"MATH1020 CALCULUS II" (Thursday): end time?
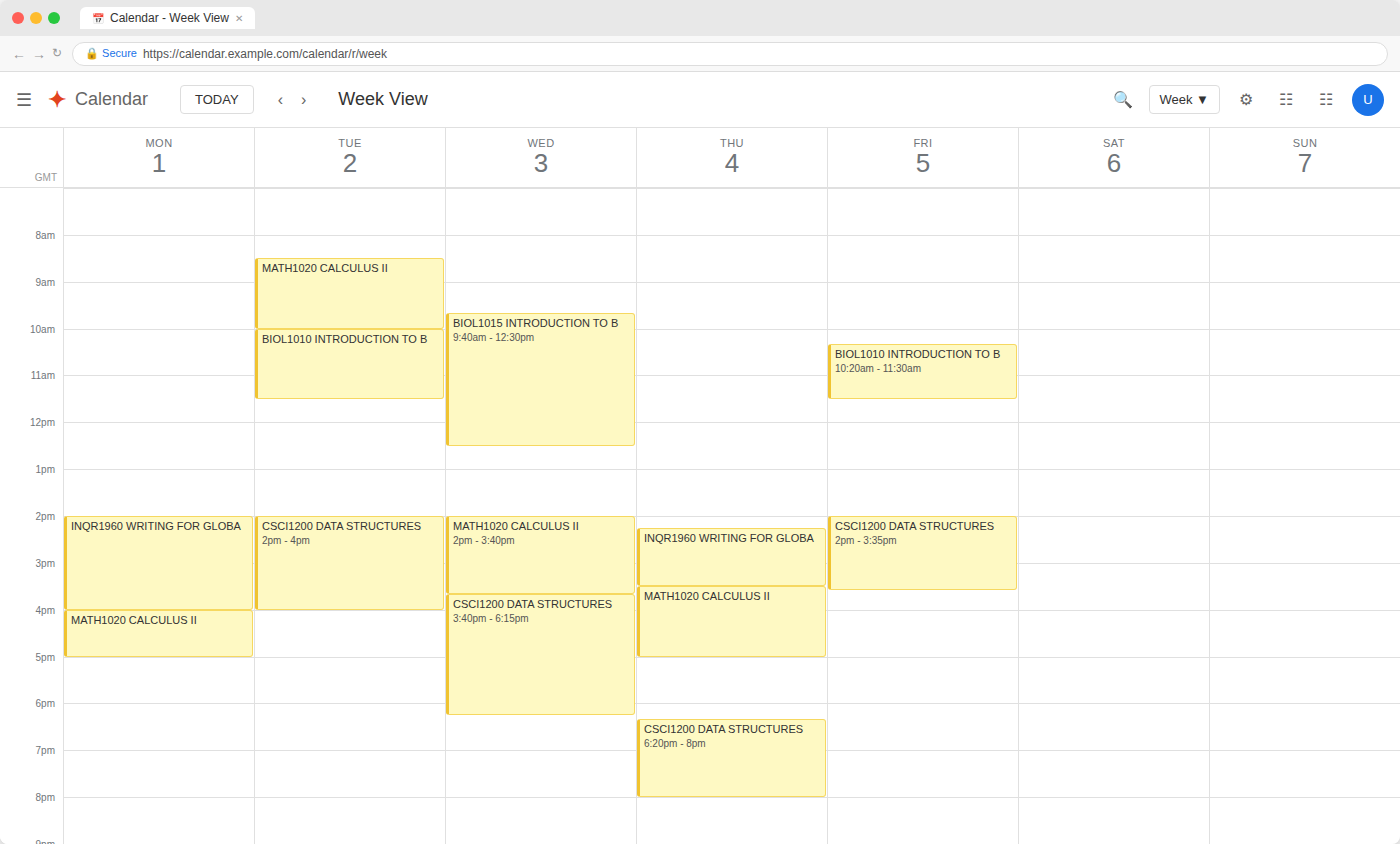
5:00 PM